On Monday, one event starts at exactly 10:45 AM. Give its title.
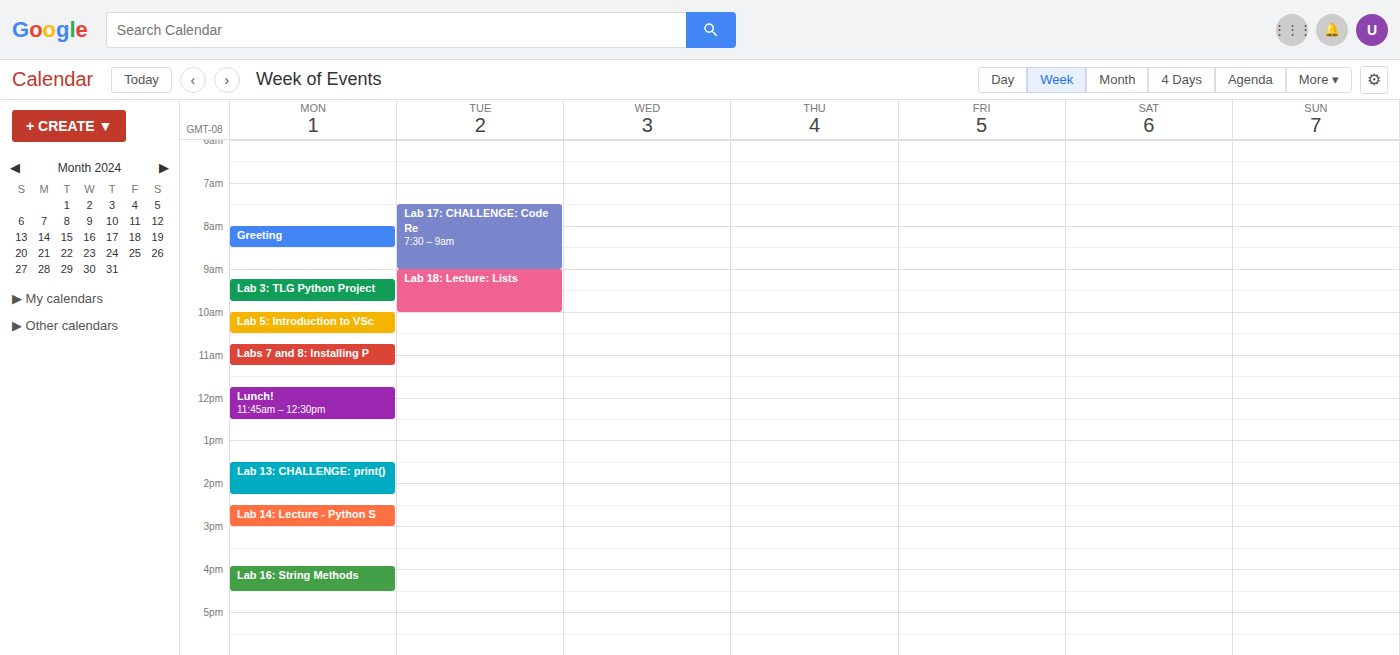
"Labs 7 and 8: Installing P"